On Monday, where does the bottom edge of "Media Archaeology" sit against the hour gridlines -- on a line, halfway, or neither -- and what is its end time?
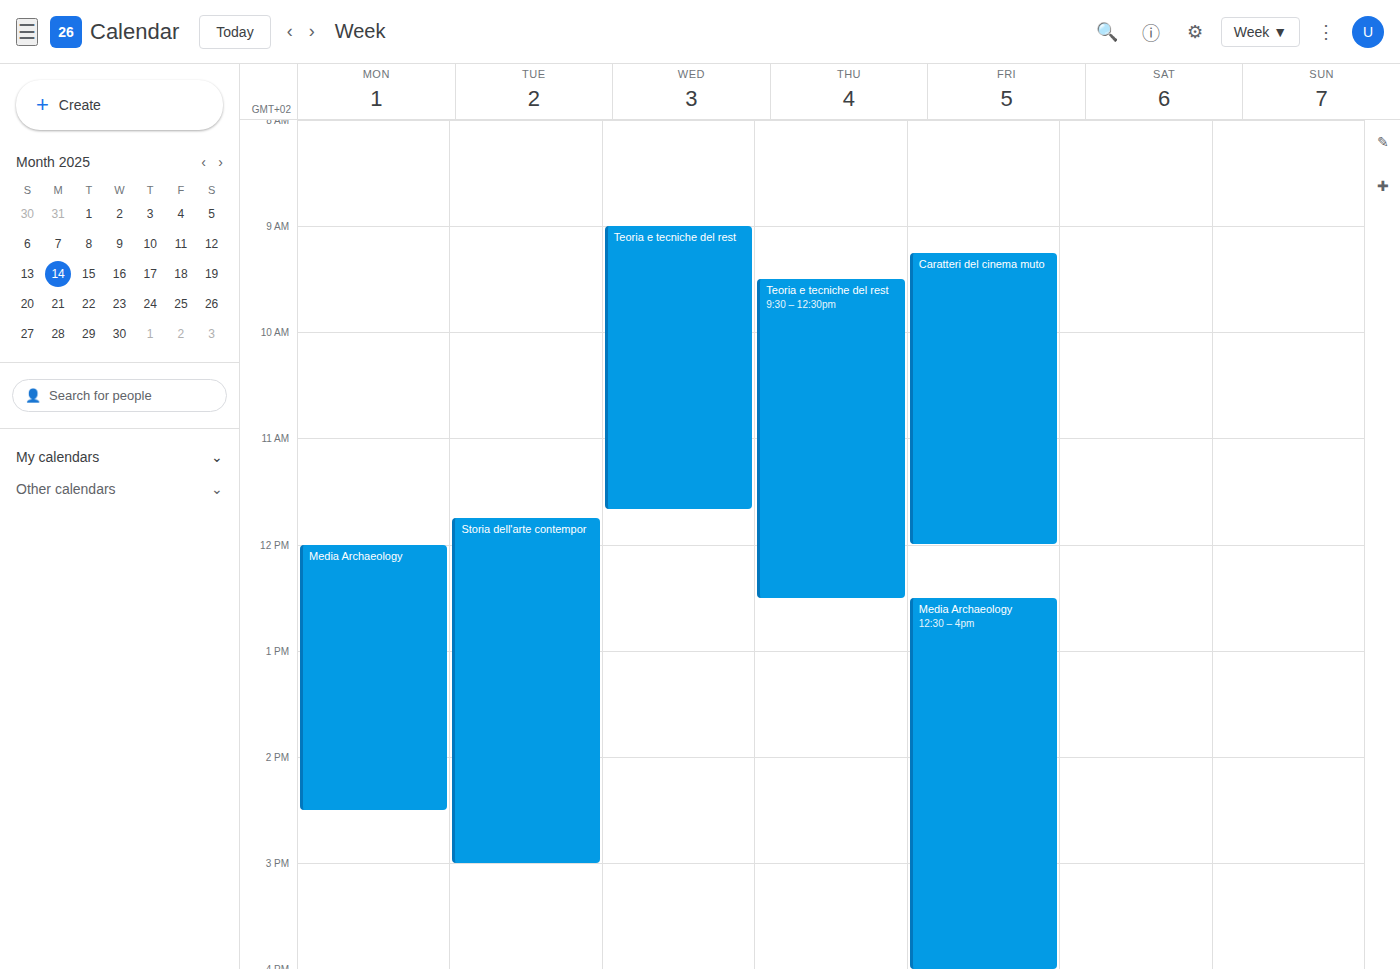
2:30 PM -- halfway between the 2 PM and 3 PM lines.